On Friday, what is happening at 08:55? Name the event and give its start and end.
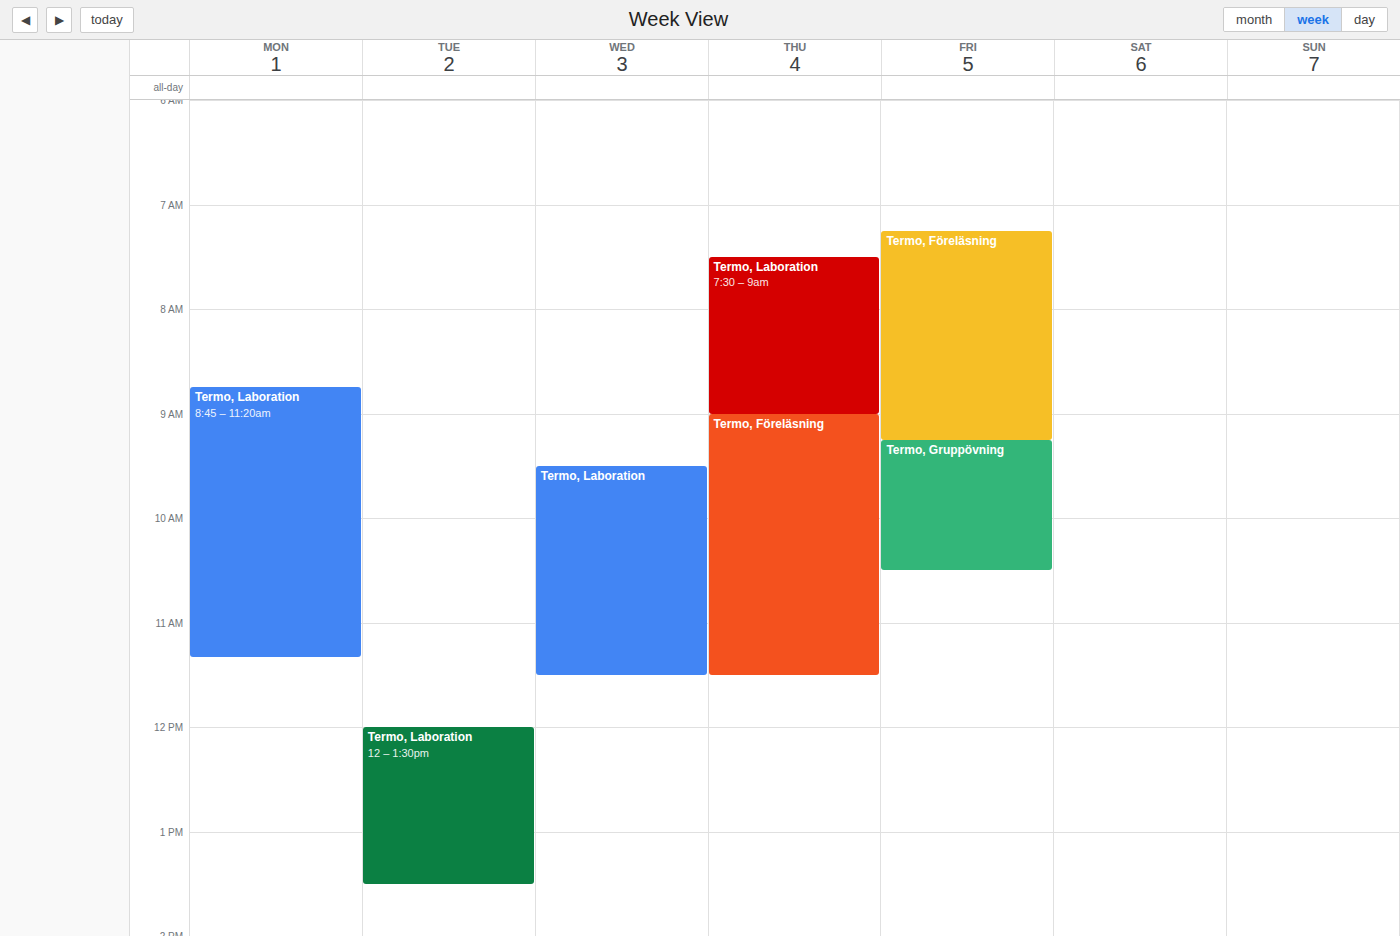
"Termo, Föreläsning", 07:15 to 09:15